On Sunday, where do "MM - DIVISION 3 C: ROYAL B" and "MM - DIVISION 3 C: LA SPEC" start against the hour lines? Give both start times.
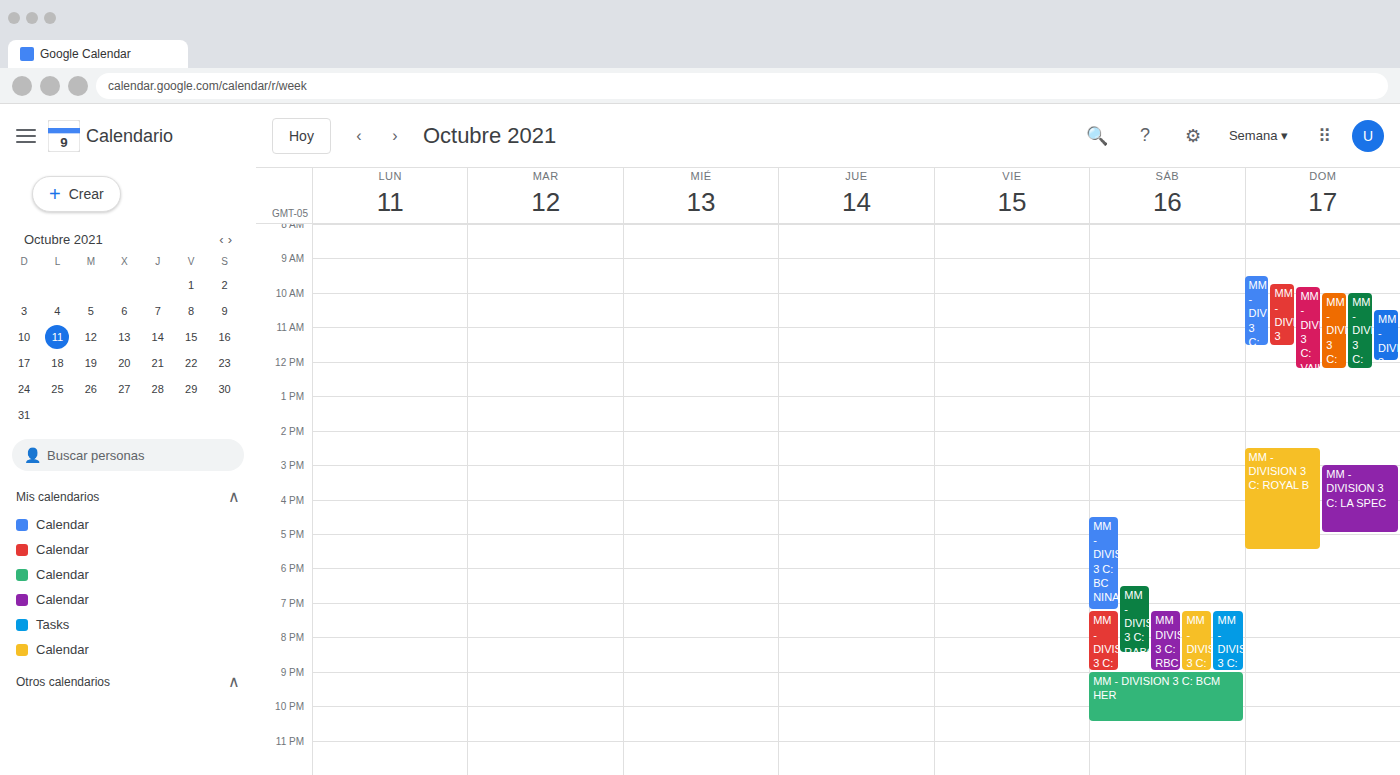
"MM - DIVISION 3 C: ROYAL B": 2:30 PM, halfway between the 2 PM and 3 PM lines. "MM - DIVISION 3 C: LA SPEC": 3:00 PM, exactly on the 3 PM line.